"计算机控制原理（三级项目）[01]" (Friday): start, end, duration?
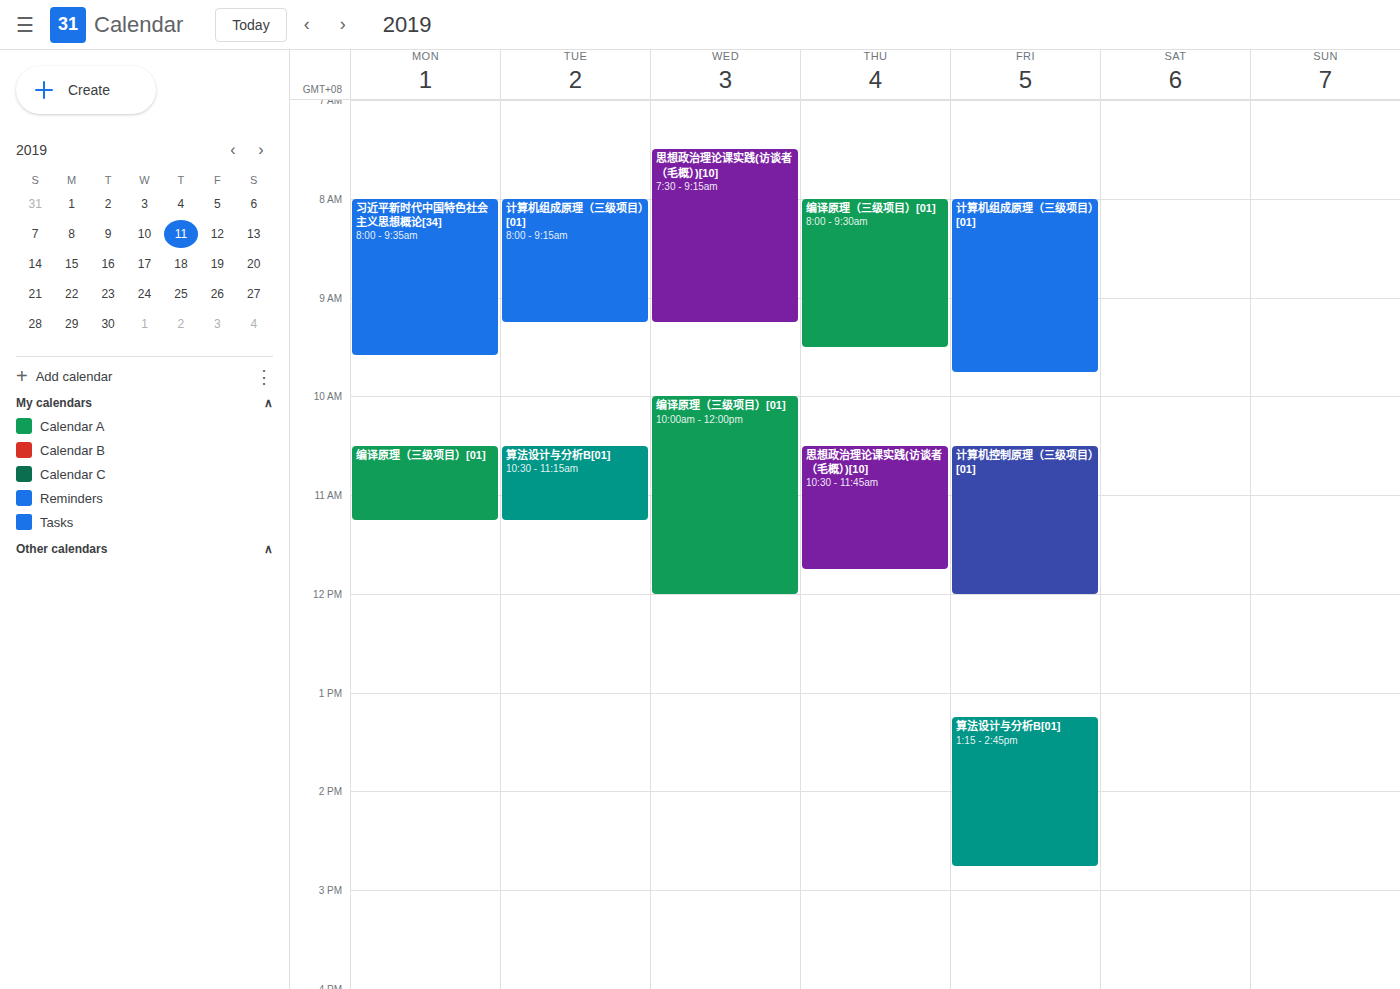
10:30 AM to 12:00 PM, 1 hour 30 minutes